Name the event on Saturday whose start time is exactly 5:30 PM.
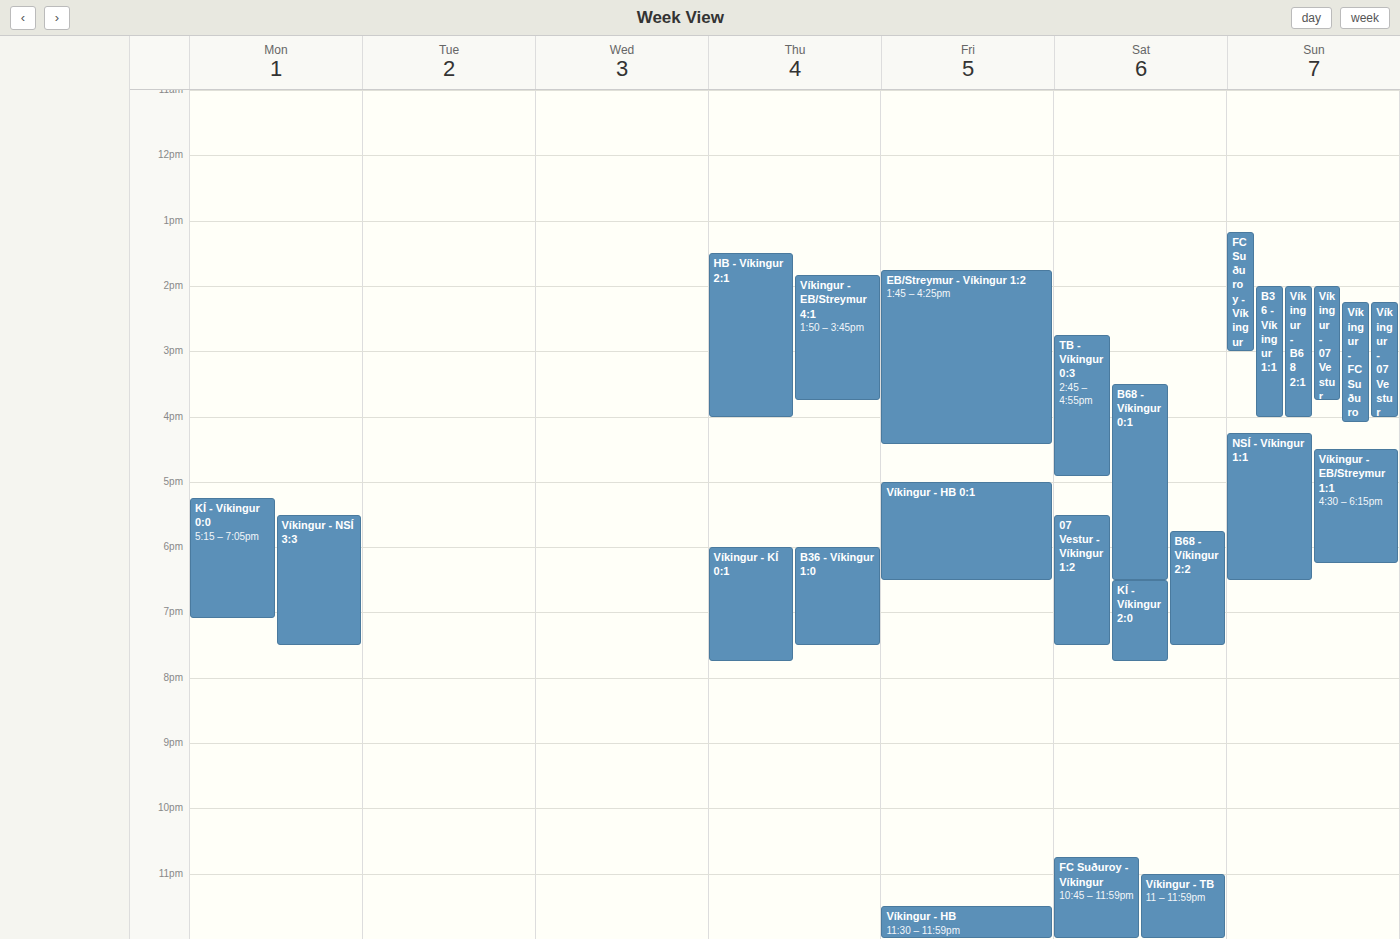
"07 Vestur - Víkingur 1:2"